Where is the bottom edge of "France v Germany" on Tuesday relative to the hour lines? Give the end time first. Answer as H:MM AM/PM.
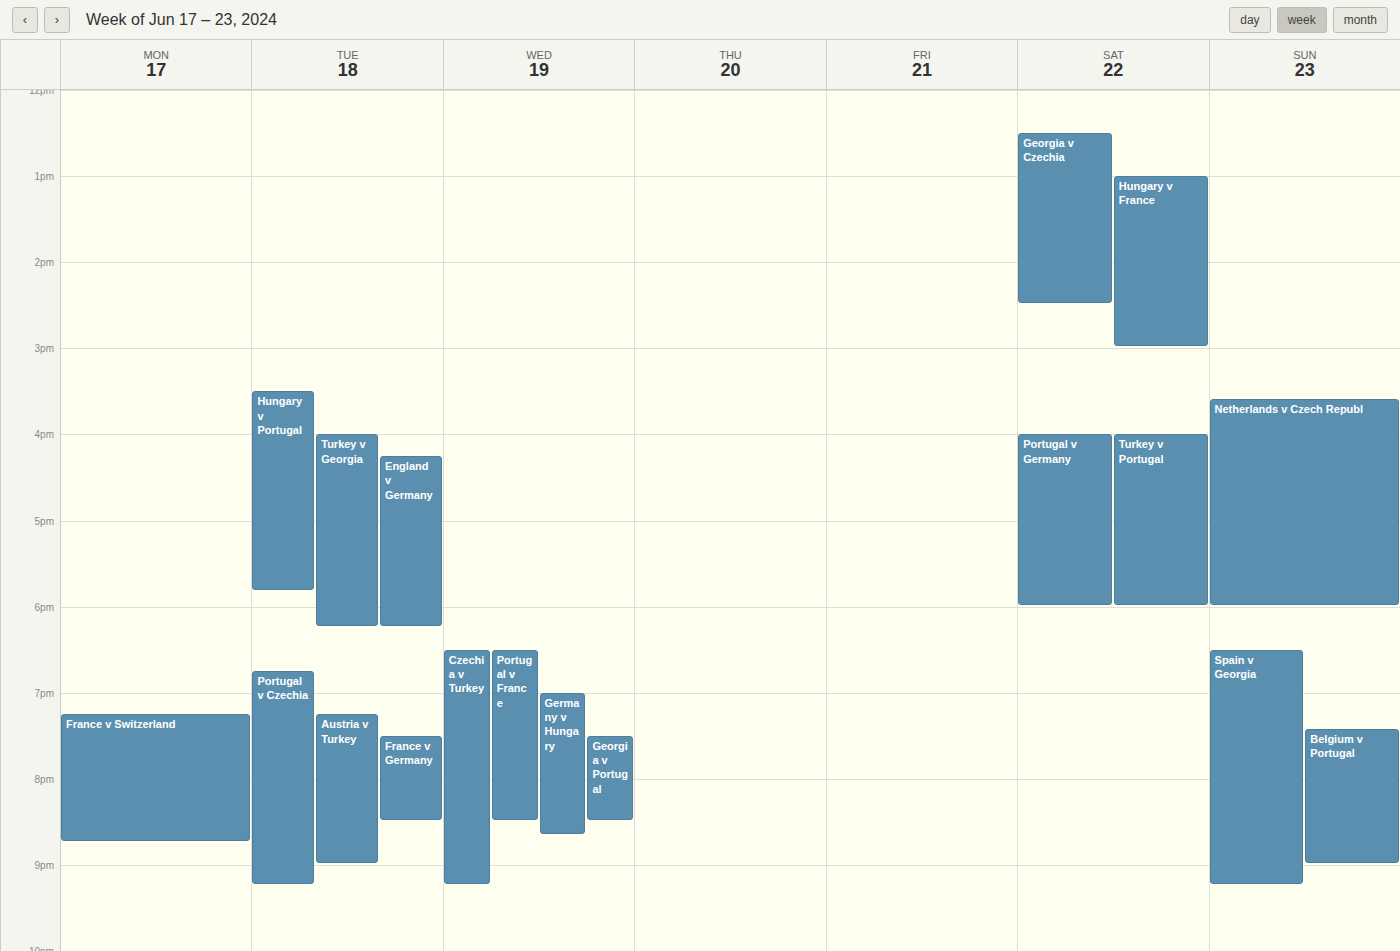
8:30 PM -- halfway between the 8 PM and 9 PM lines.